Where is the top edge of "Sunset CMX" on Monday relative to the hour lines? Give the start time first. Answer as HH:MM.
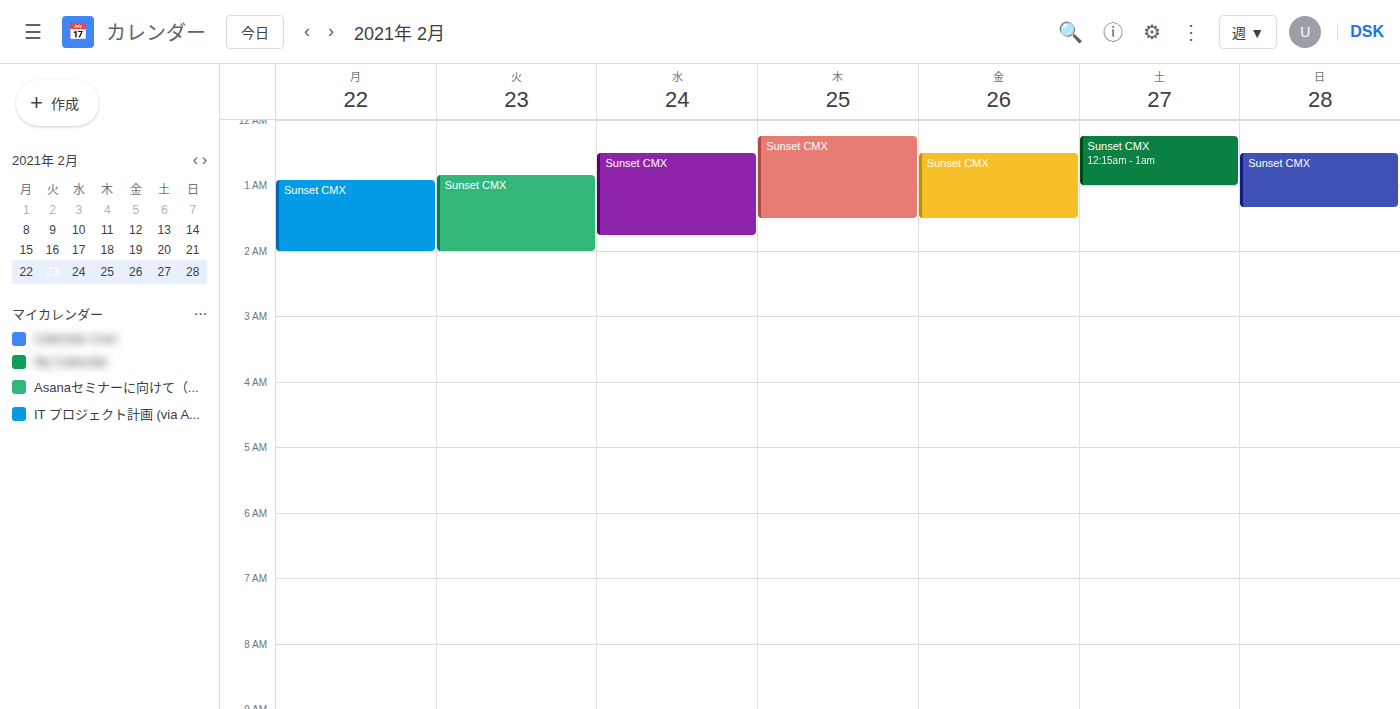
00:55 -- neither: 55 minutes below the 00:00 line and 5 minutes above the 01:00 line.